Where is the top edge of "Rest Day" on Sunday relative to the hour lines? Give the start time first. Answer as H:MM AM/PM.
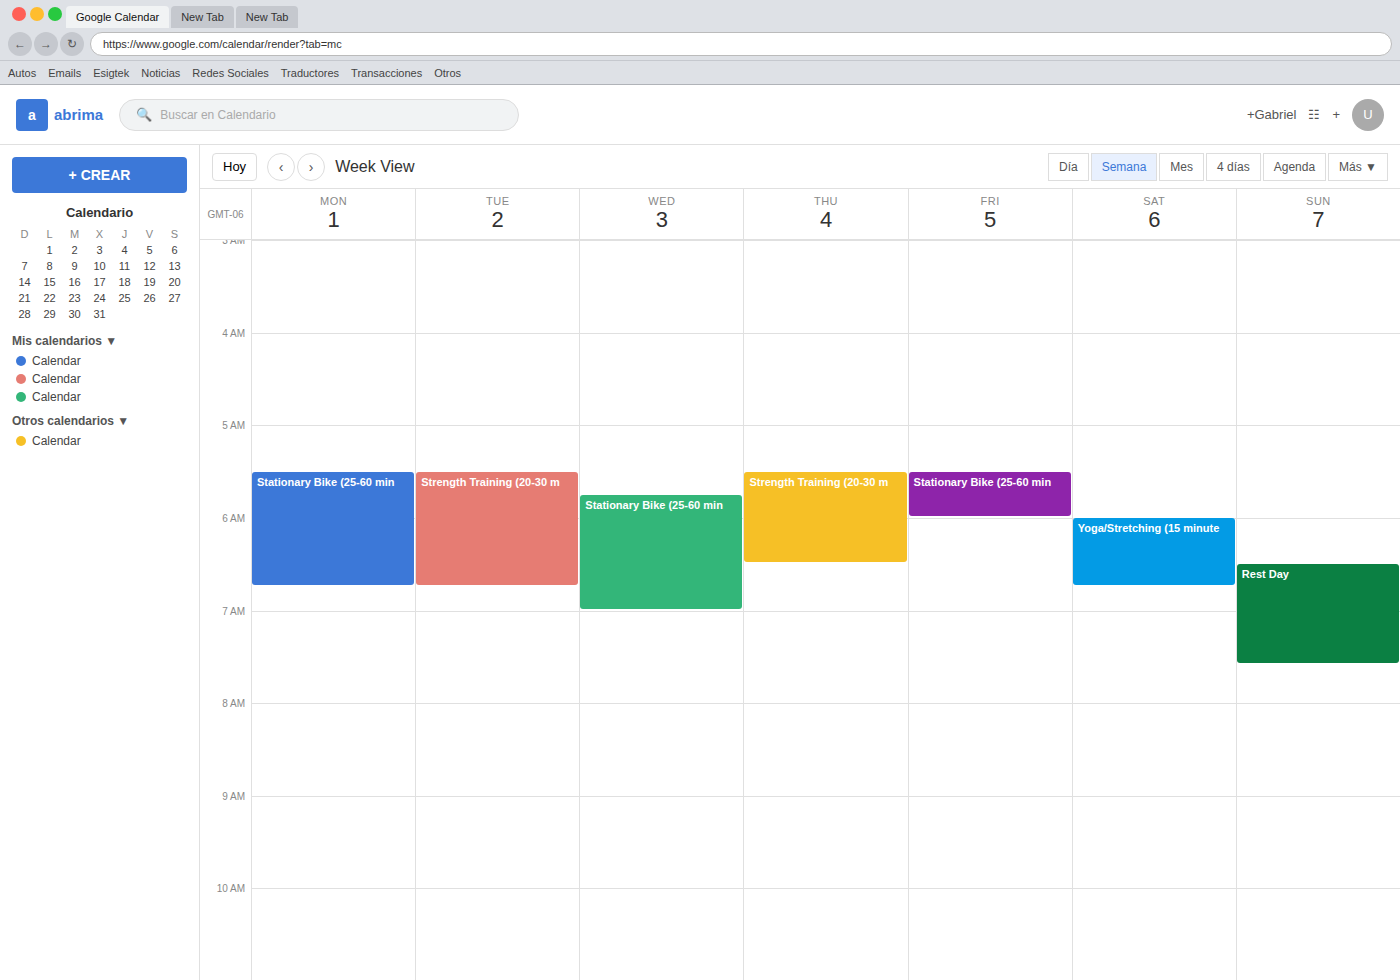
6:30 AM -- halfway between the 6 AM and 7 AM lines.